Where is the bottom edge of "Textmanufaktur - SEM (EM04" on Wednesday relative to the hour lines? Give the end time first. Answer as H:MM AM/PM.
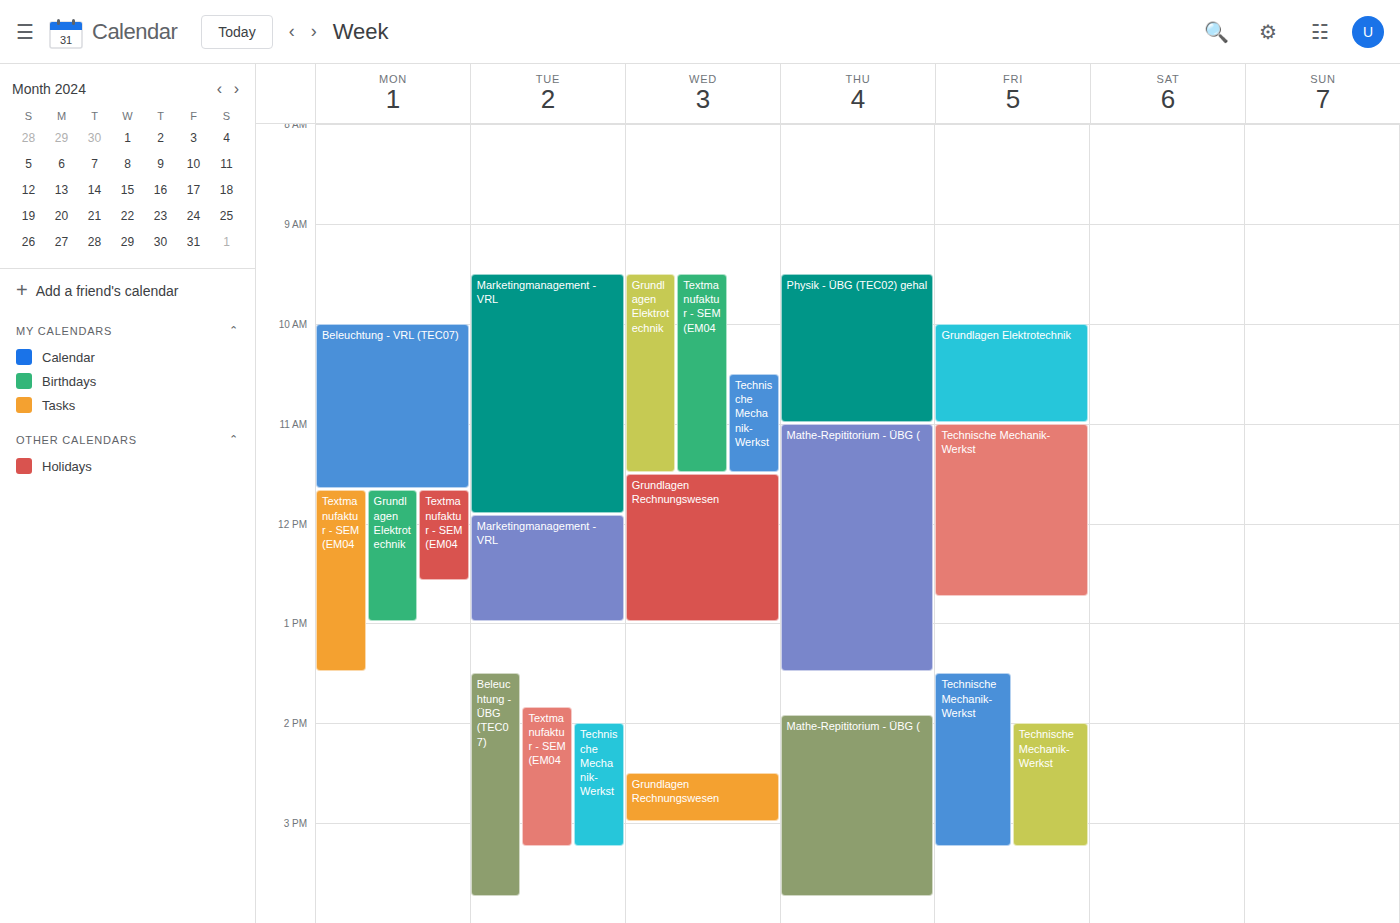
11:30 AM -- halfway between the 11 AM and 12 PM lines.